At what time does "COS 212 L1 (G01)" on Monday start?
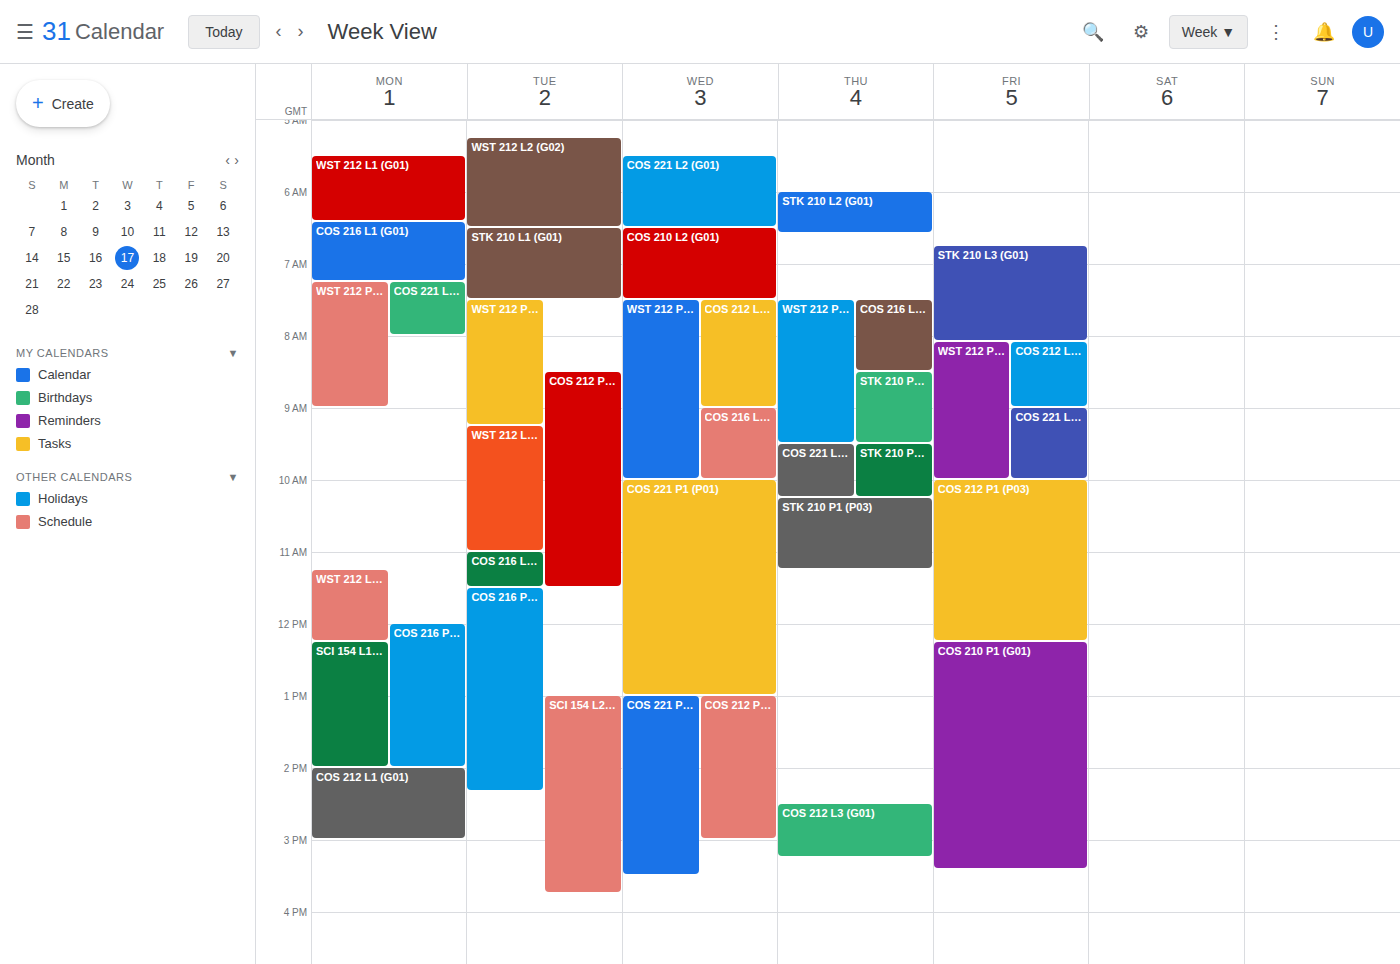
2:00 PM